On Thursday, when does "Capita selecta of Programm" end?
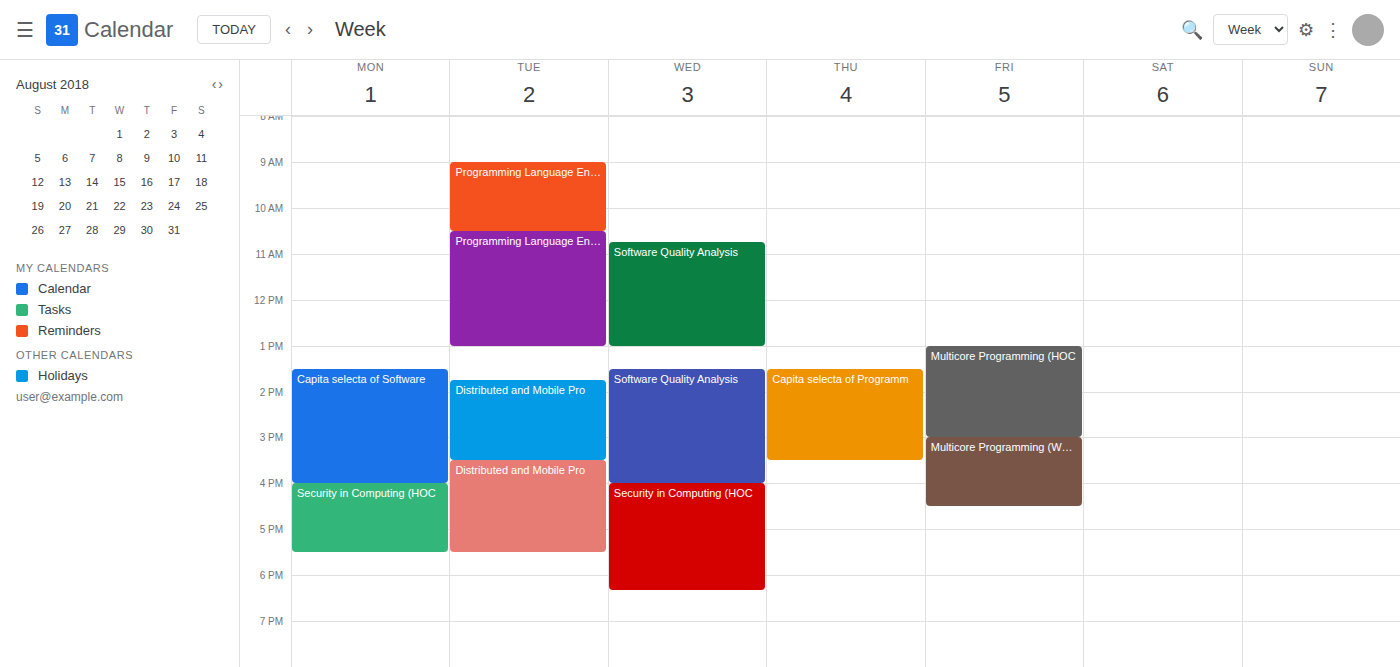
3:30 PM